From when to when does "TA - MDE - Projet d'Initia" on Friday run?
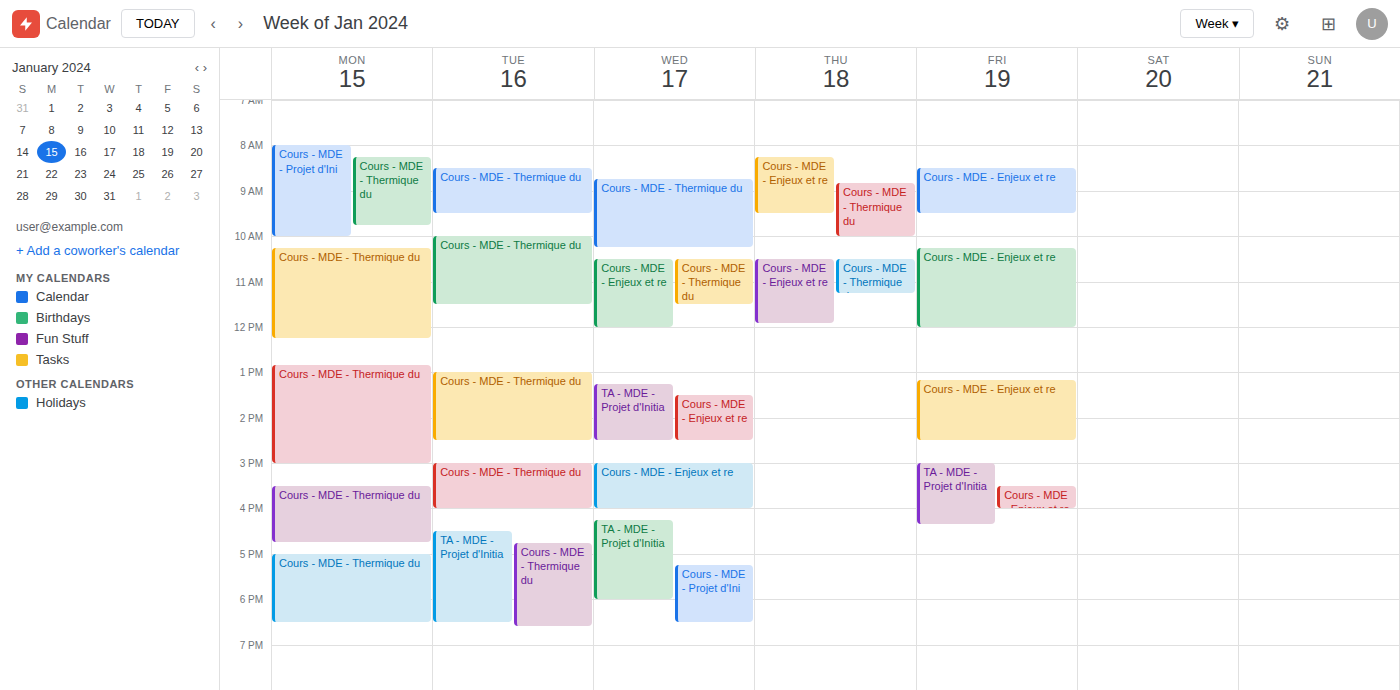
3:00 PM to 4:20 PM